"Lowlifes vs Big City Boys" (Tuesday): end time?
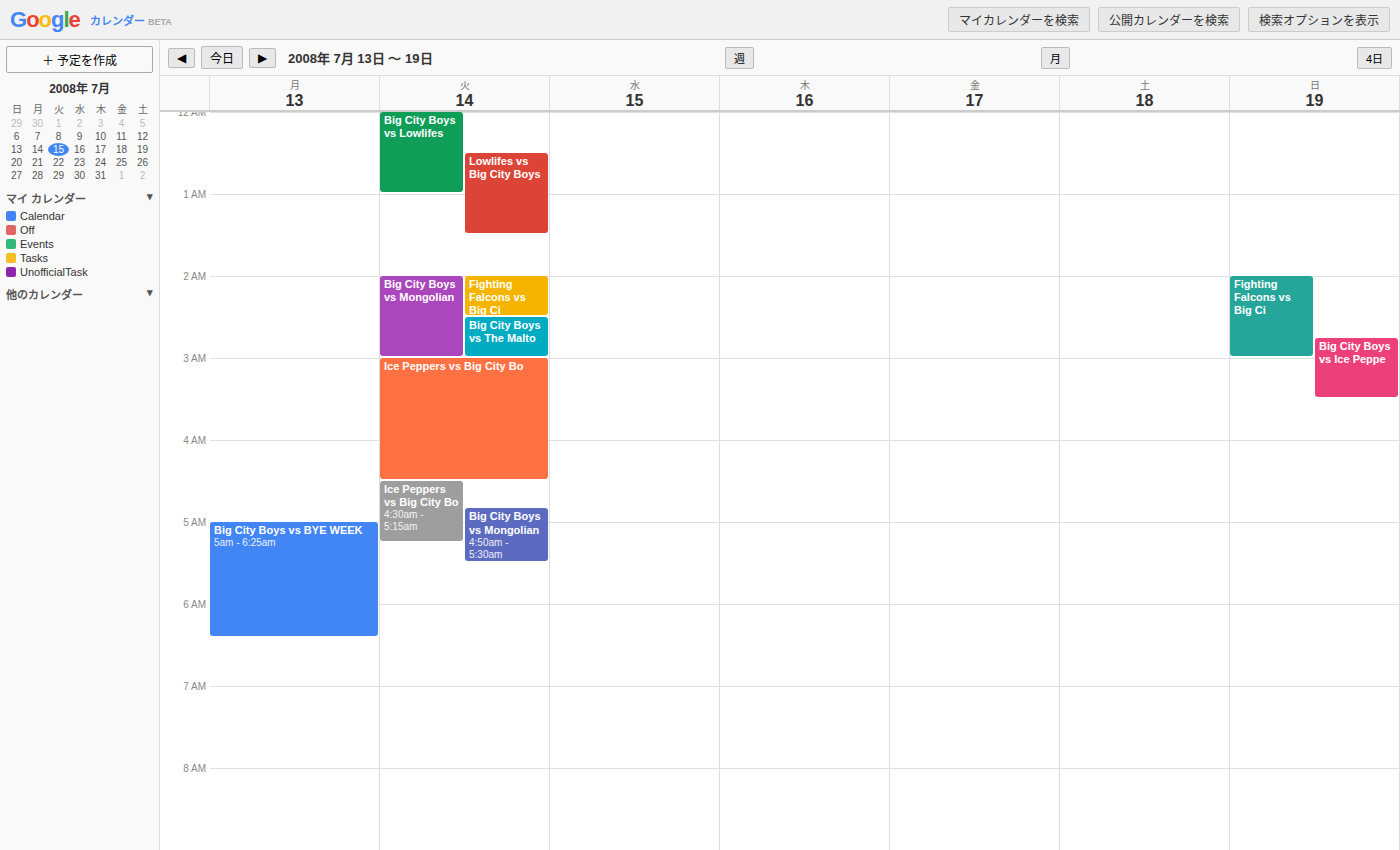
1:30 AM